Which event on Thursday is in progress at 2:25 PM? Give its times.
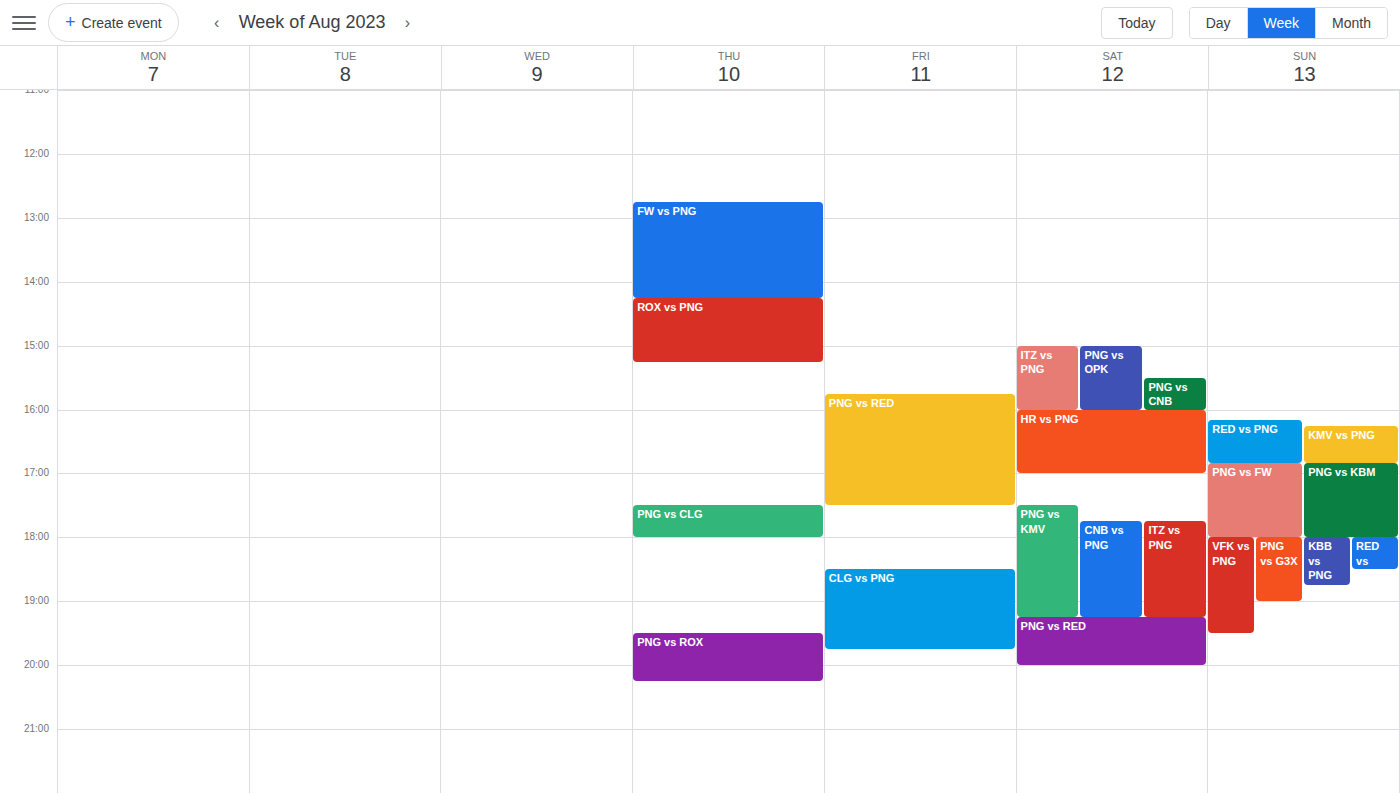
"ROX vs PNG", 2:15 PM to 3:15 PM